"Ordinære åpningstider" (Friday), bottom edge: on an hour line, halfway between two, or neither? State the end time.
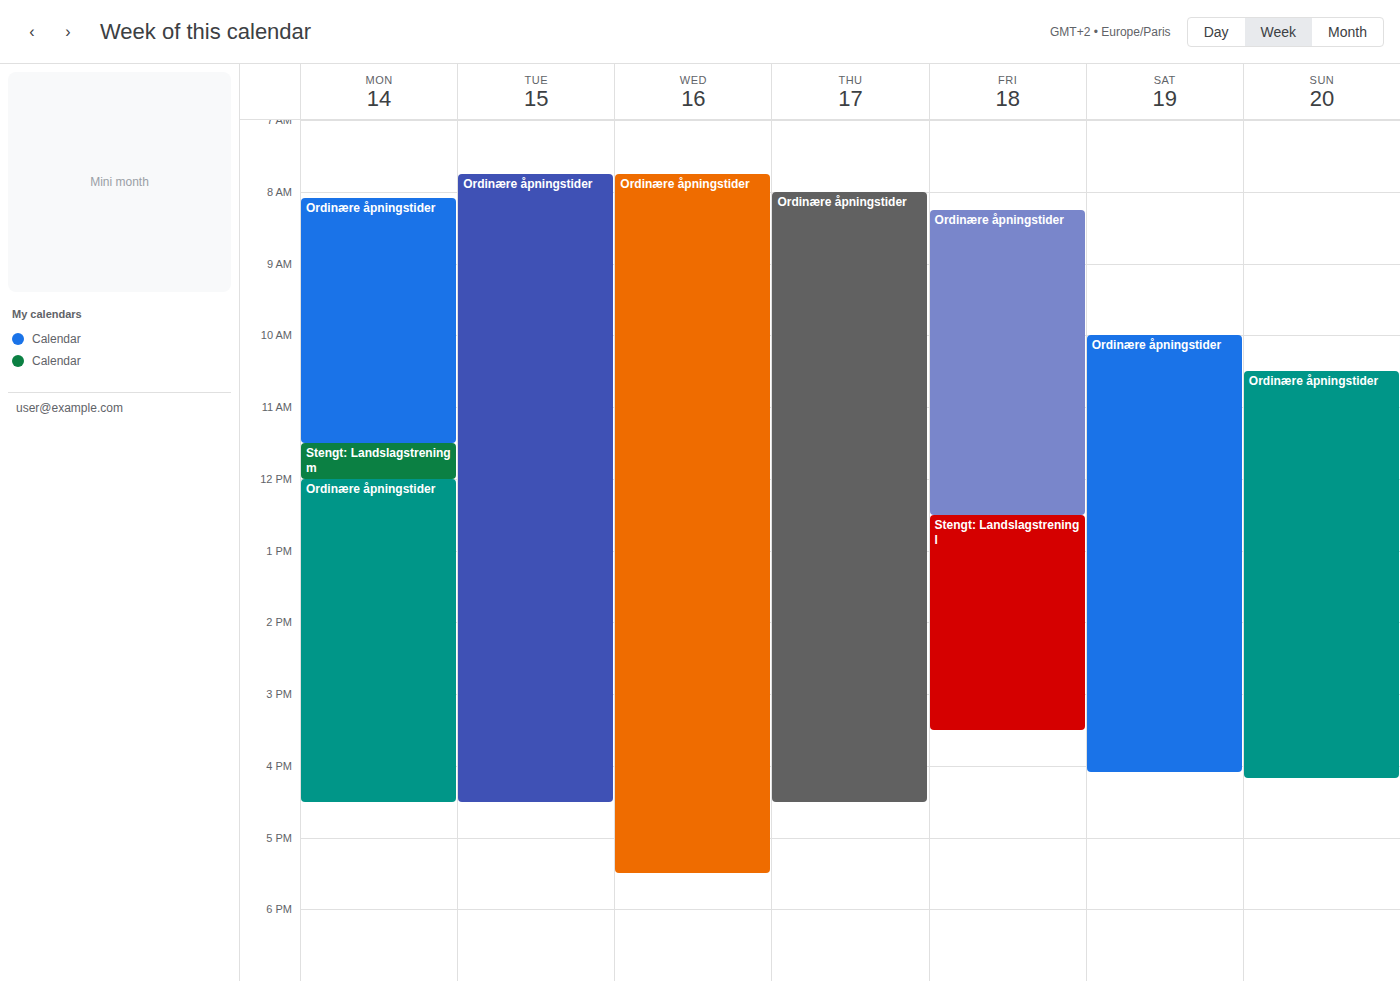
12:30 PM -- halfway between the 12 PM and 1 PM lines.